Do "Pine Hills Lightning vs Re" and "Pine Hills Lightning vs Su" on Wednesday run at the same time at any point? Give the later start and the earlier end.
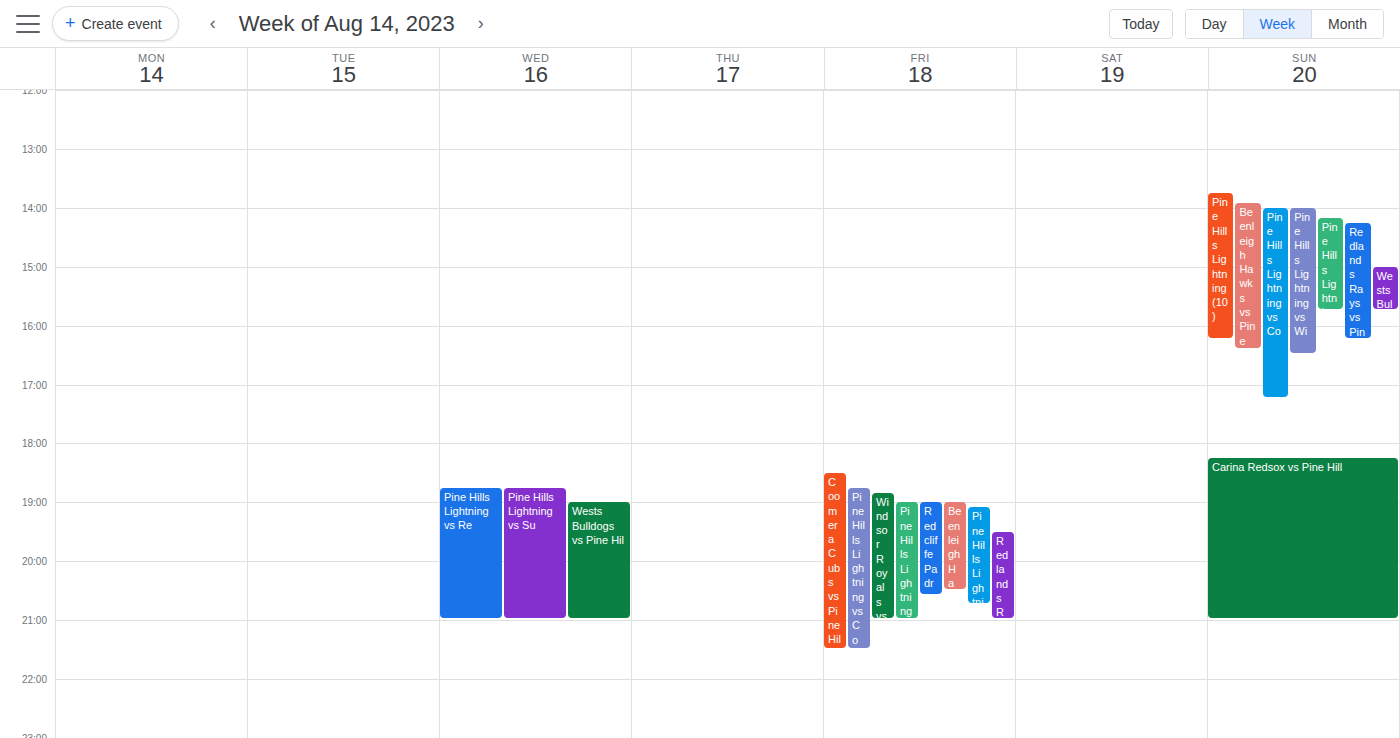
"Pine Hills Lightning vs Re" runs 6:45 PM to 9:00 PM, inside "Pine Hills Lightning vs Su" -- they overlap.